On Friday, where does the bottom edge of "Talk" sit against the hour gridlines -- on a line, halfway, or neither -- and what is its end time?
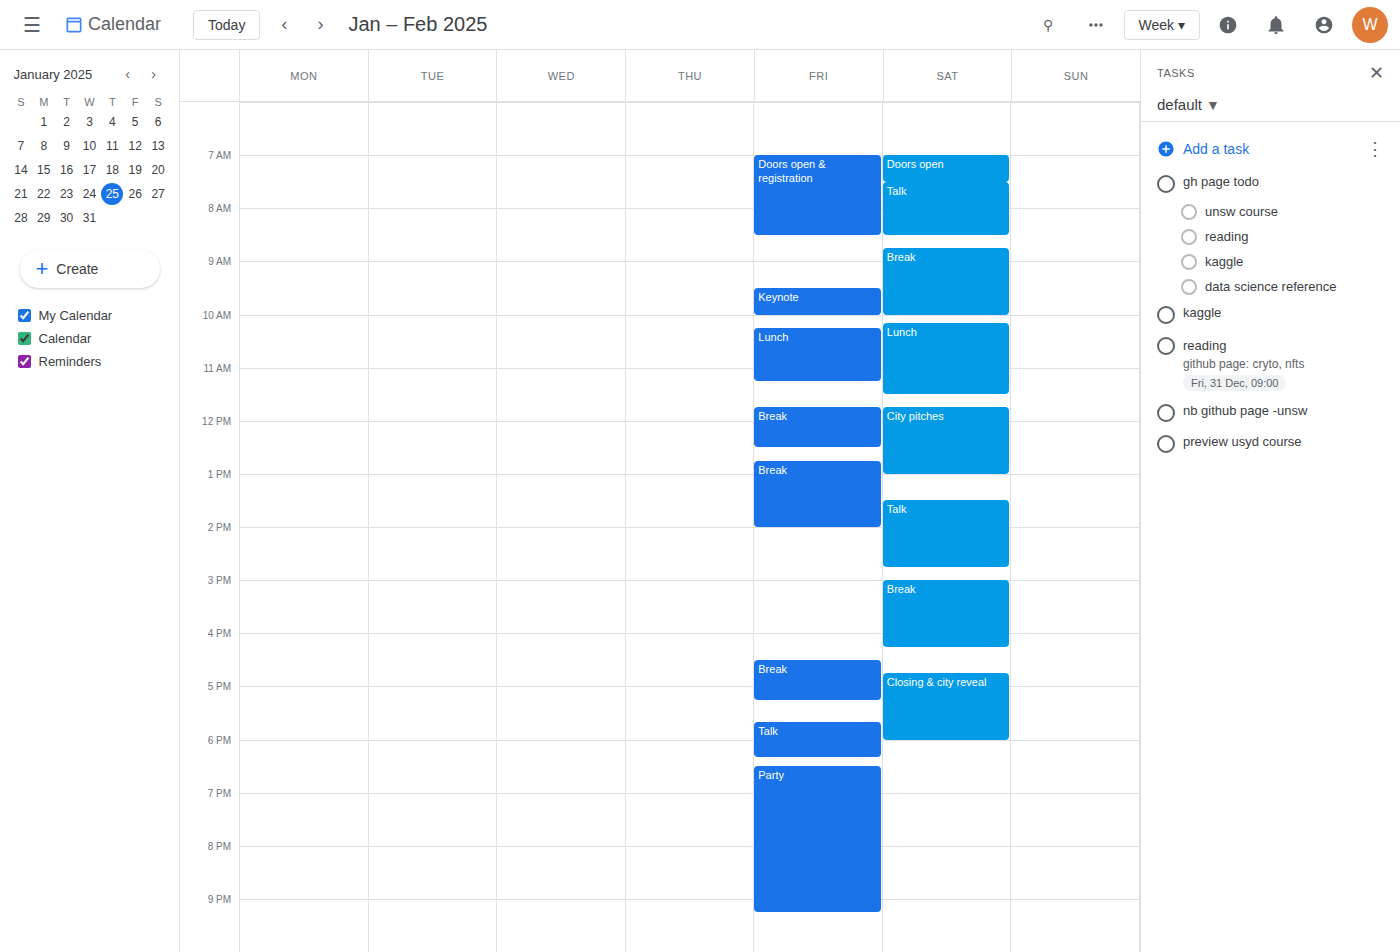
18:20 -- neither: 20 minutes below the 18:00 line and 40 minutes above the 19:00 line.